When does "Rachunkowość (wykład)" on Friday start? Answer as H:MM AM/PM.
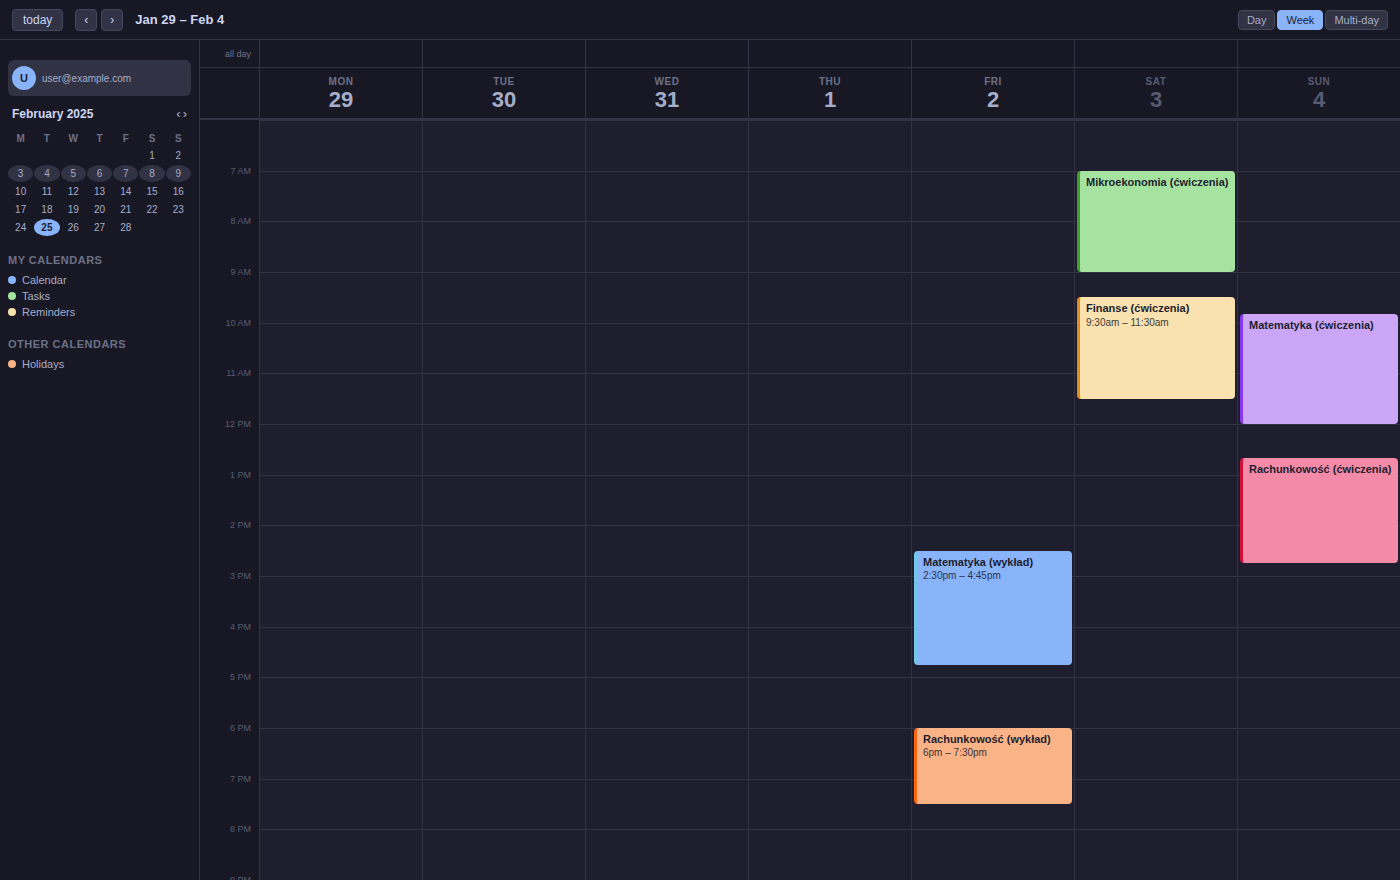
6:00 PM